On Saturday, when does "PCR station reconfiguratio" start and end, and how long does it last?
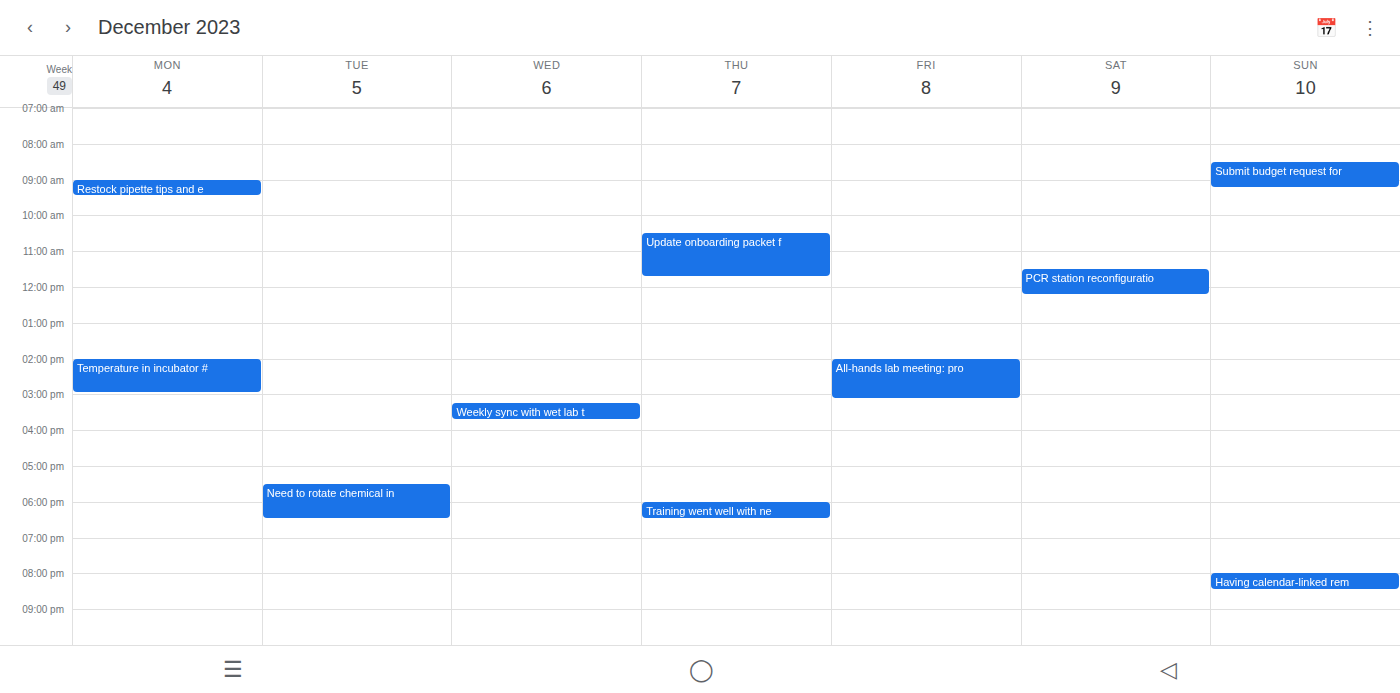
11:30 AM to 12:15 PM, 45 minutes